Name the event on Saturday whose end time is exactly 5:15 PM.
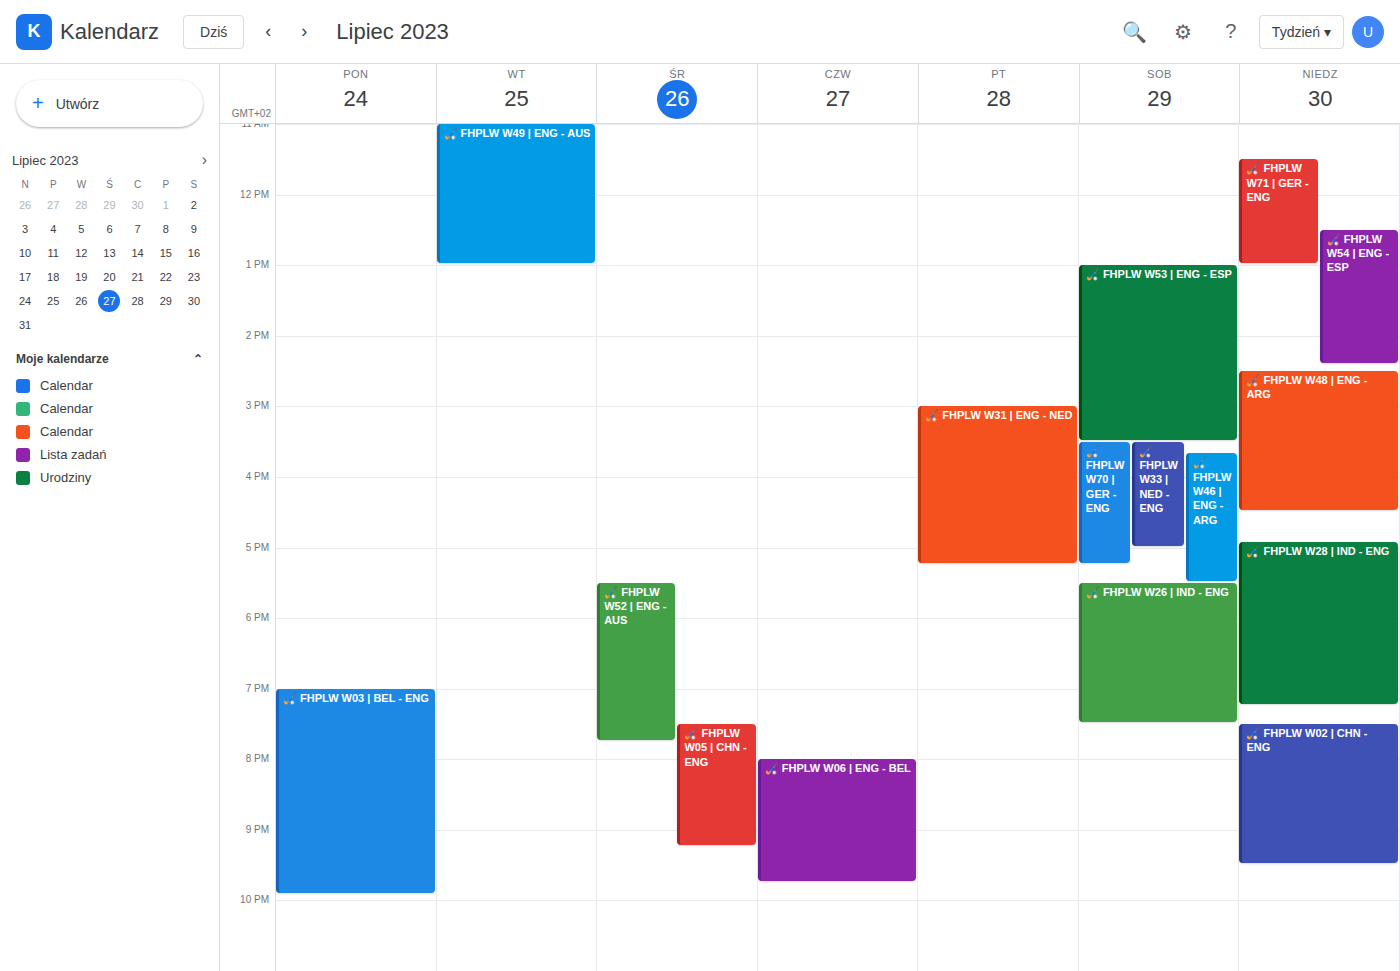
"🏑 FHPLW W70 | GER - ENG"